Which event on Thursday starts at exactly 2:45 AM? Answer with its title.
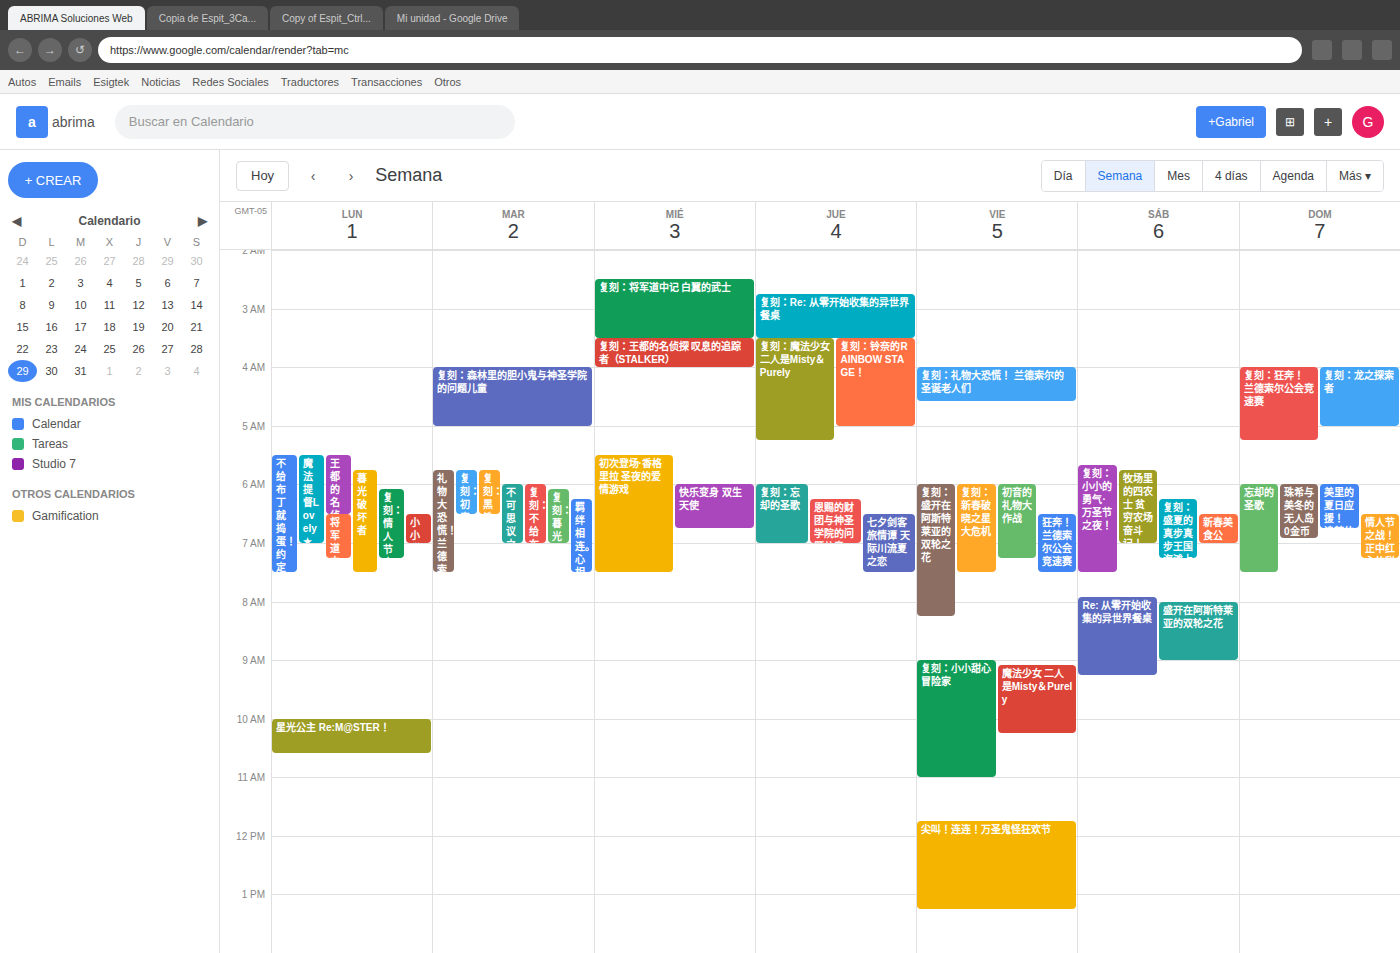
"复刻：Re: 从零开始收集的异世界餐桌"